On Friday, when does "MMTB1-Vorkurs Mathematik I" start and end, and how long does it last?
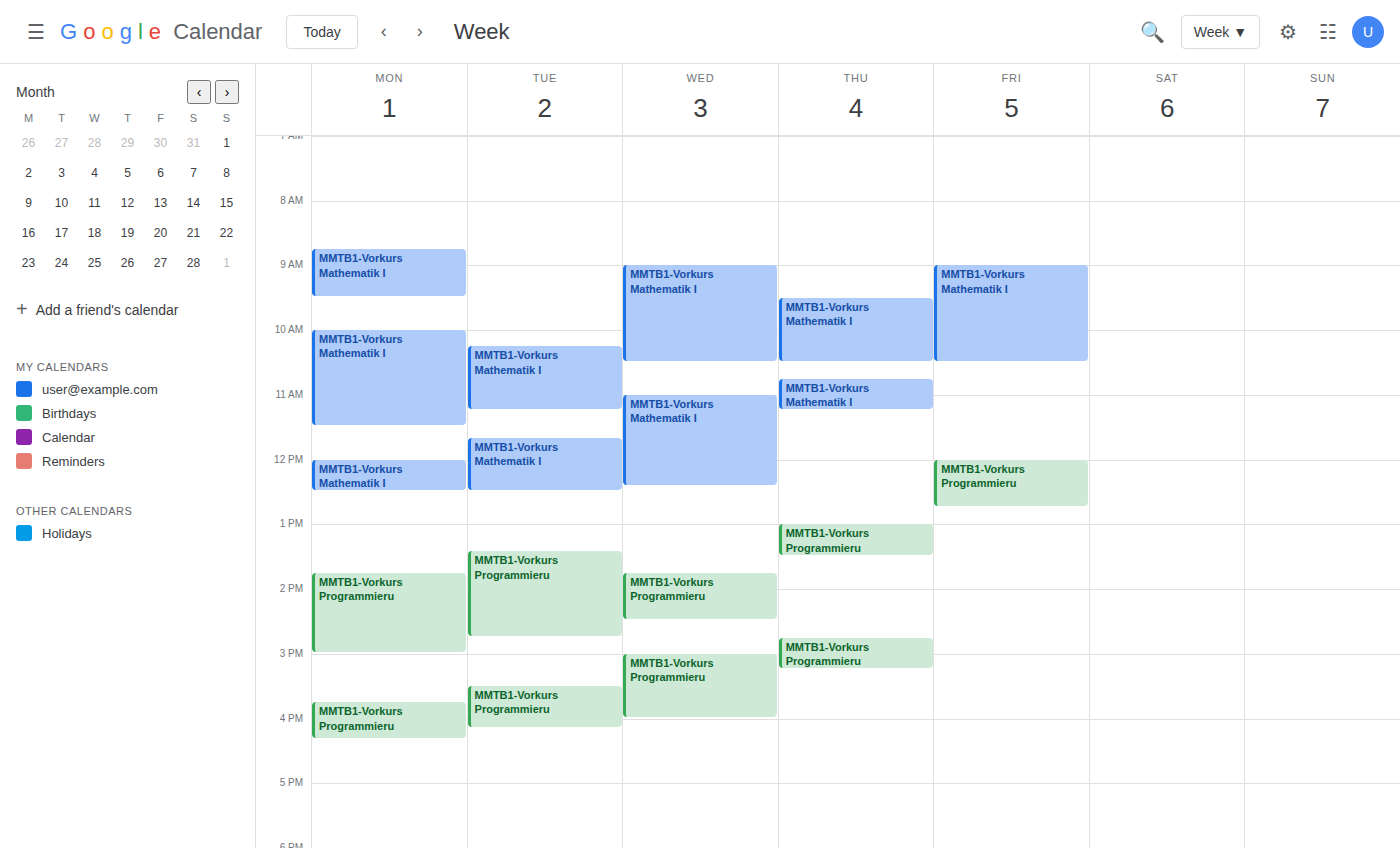
09:00 to 10:30, 1 hour 30 minutes